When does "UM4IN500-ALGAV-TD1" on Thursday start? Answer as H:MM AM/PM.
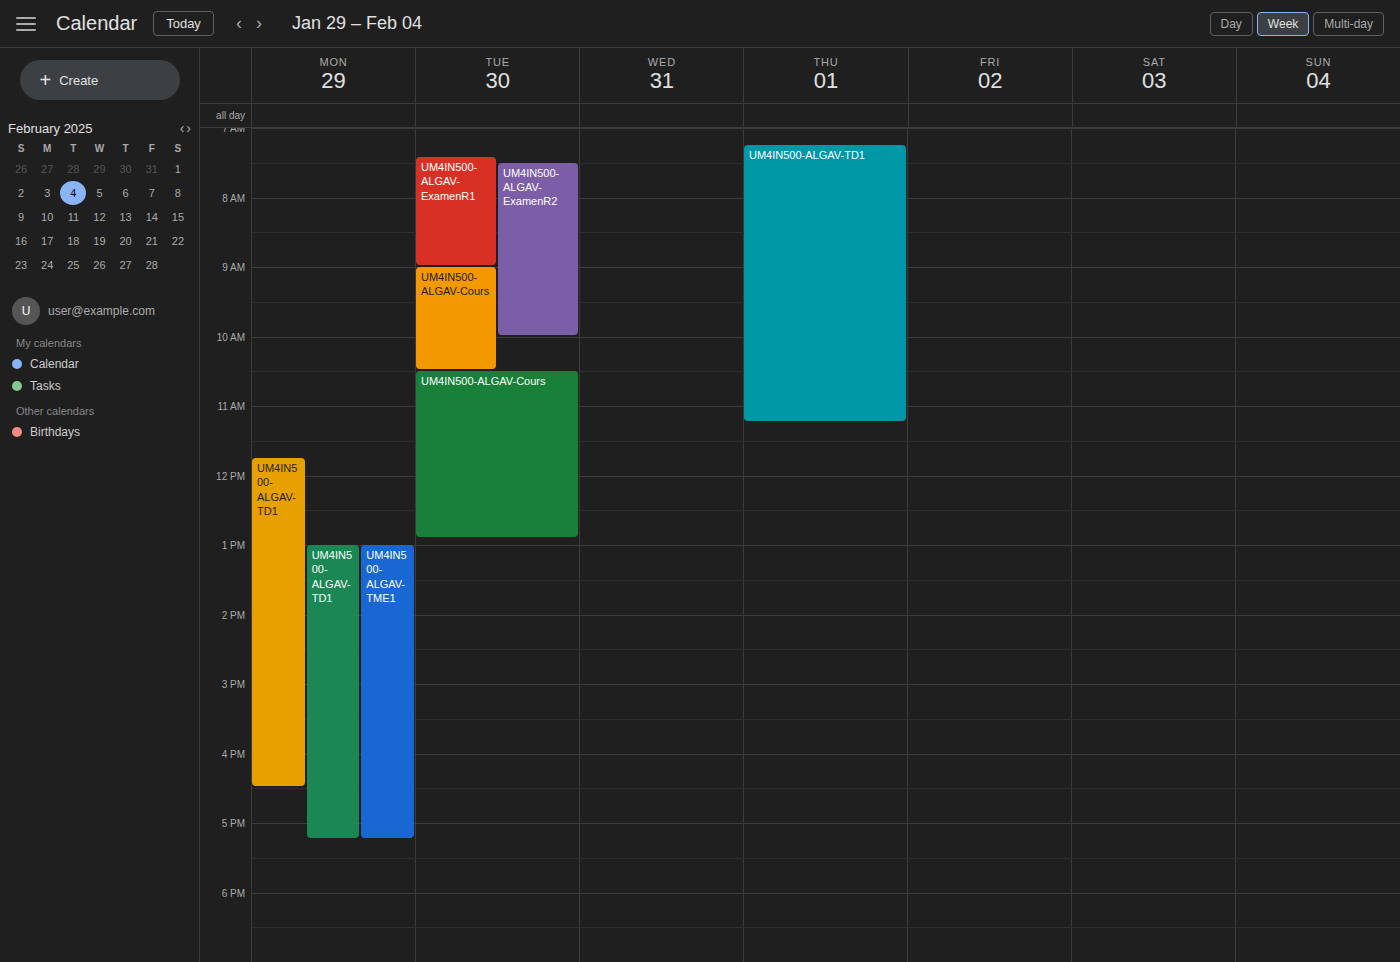
7:15 AM